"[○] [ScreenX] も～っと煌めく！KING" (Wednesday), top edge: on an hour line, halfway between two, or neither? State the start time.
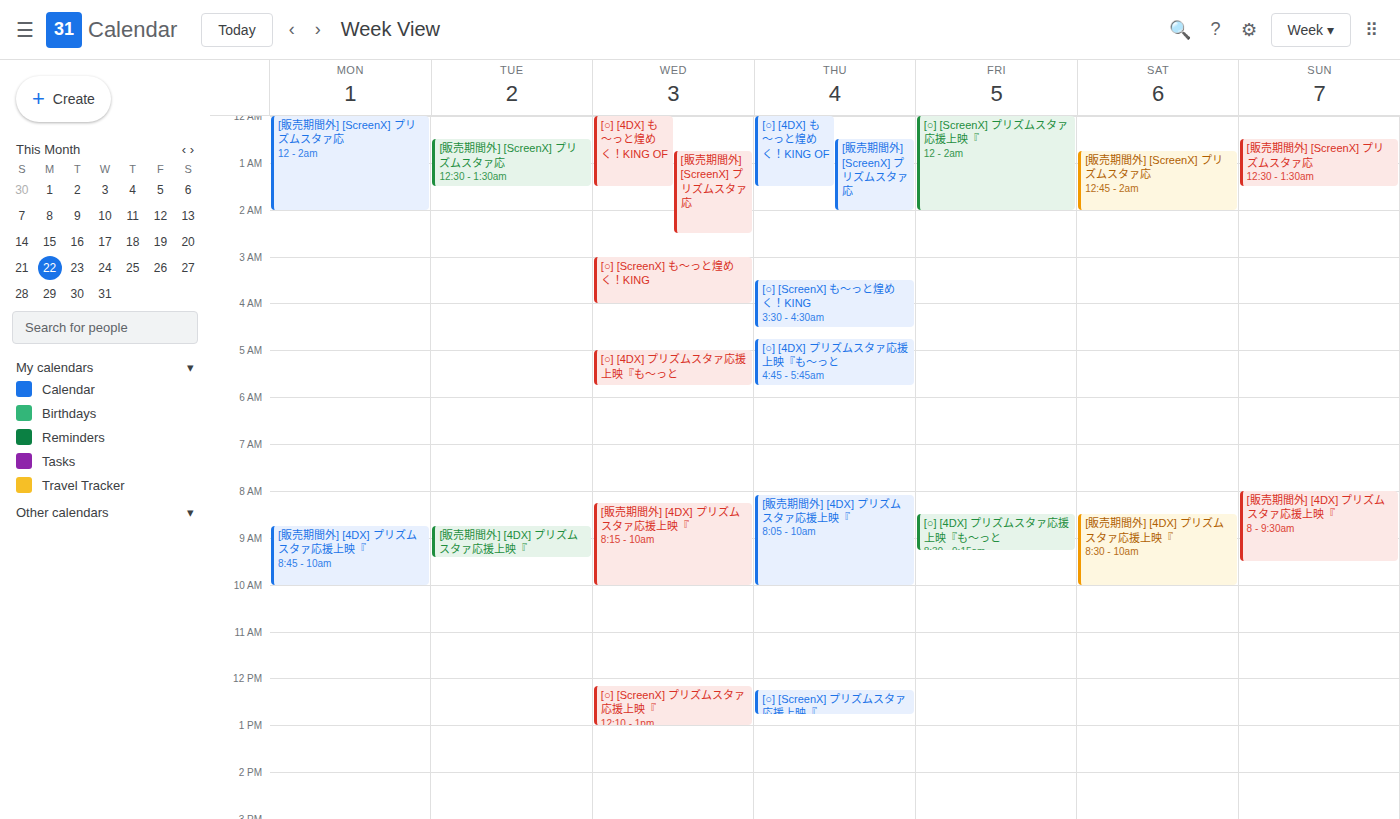
3:00 AM -- exactly on the 3 AM line.